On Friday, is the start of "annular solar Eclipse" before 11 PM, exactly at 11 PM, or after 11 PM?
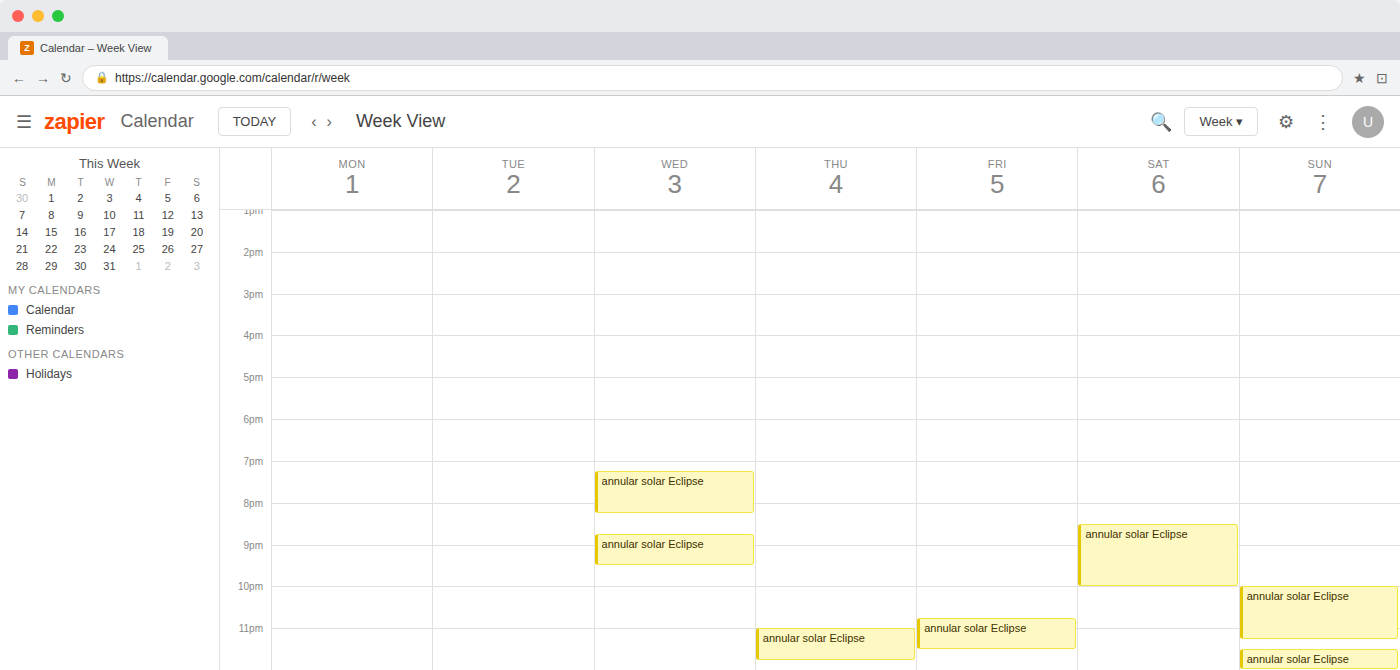
10:45 PM -- before 11 PM, 15 minutes above the 11 PM line.